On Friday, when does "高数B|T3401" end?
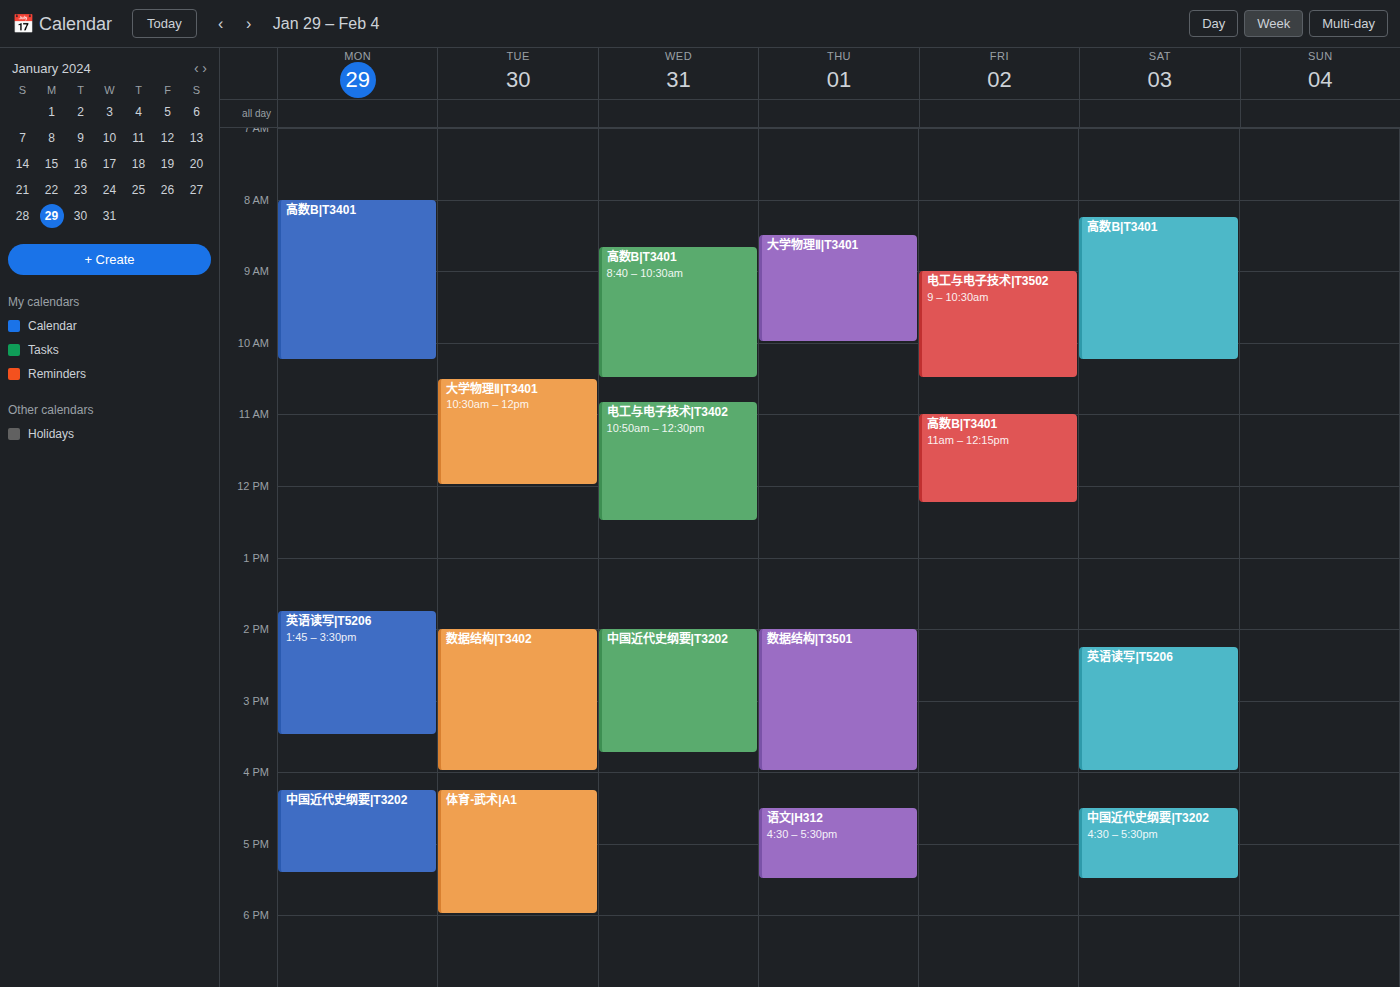
12:15 PM